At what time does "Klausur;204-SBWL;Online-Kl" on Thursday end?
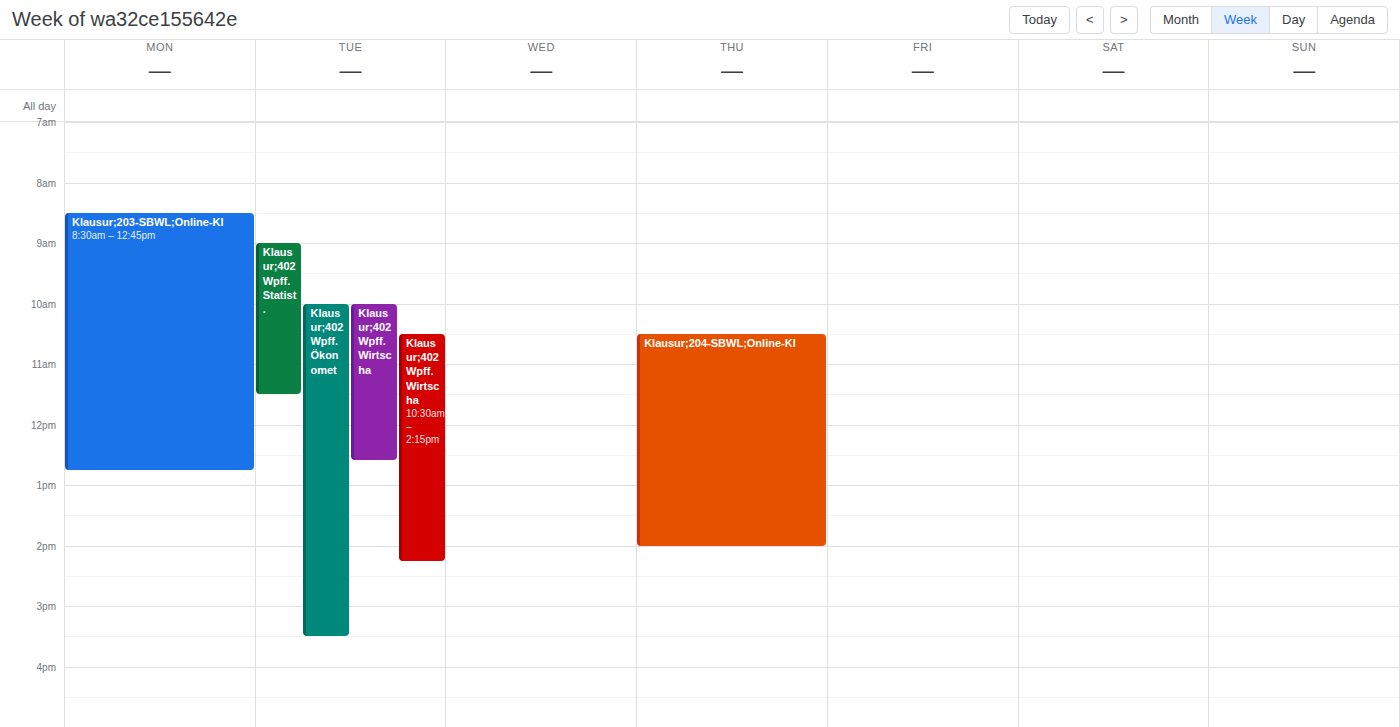
2:00 PM